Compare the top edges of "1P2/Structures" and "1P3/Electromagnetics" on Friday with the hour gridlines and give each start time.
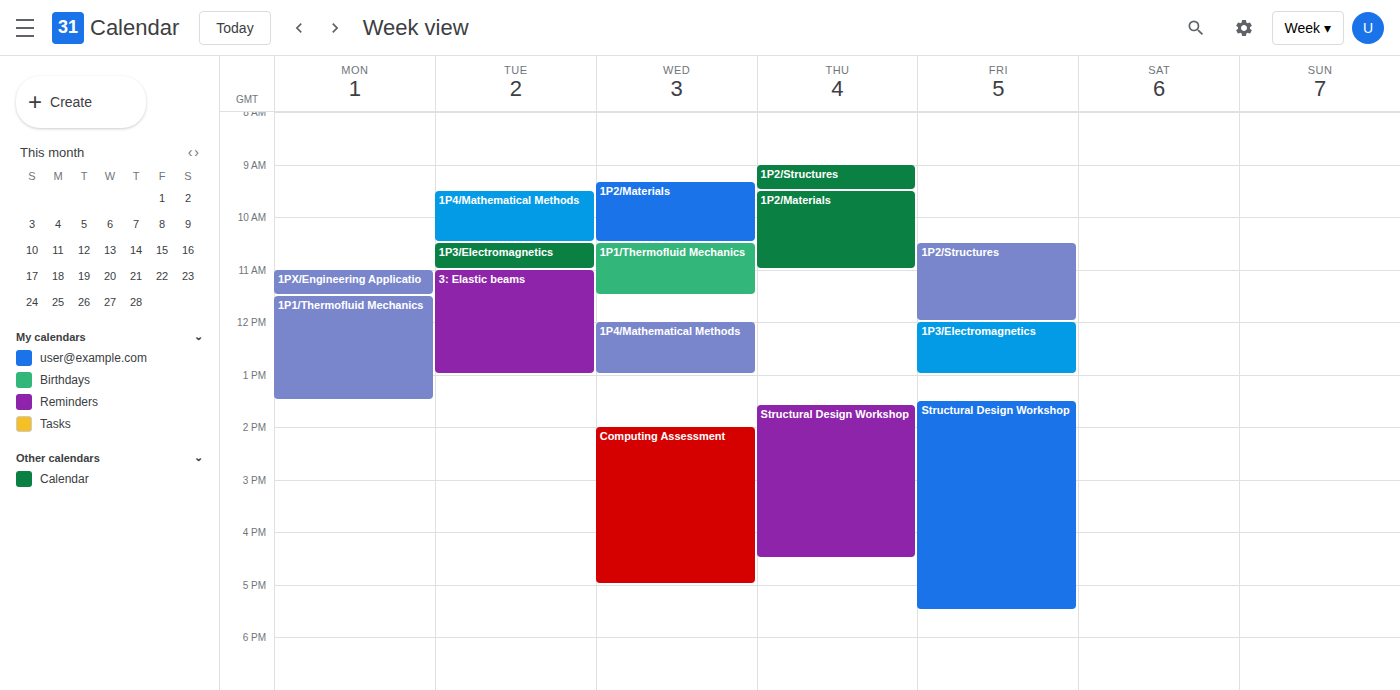
"1P2/Structures": 10:30 AM, halfway between the 10 AM and 11 AM lines. "1P3/Electromagnetics": 12:00 PM, exactly on the 12 PM line.